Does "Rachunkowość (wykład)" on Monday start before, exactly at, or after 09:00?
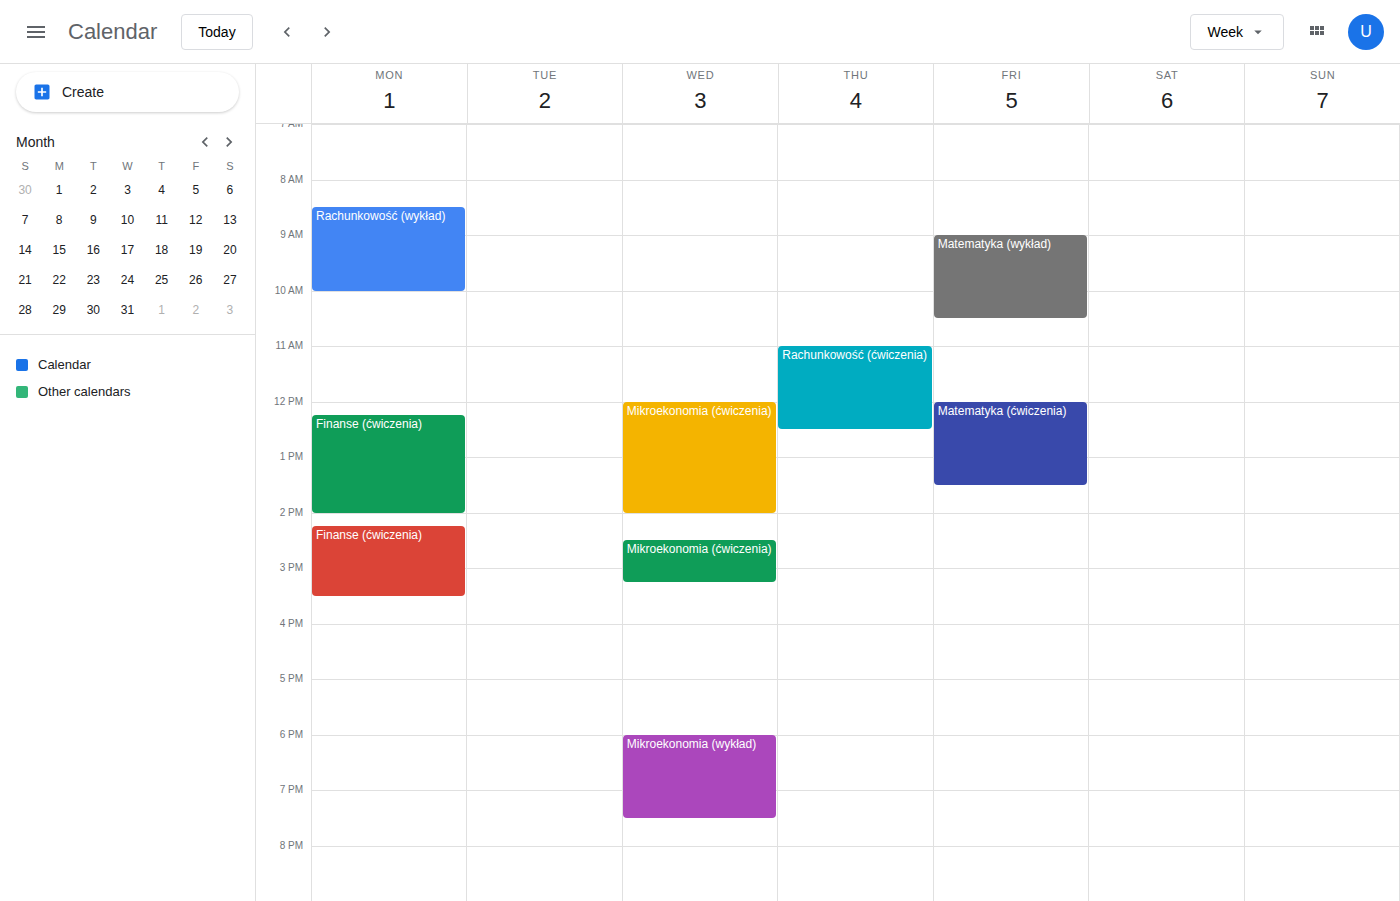
08:30 -- before 09:00, 30 minutes above the 09:00 line.